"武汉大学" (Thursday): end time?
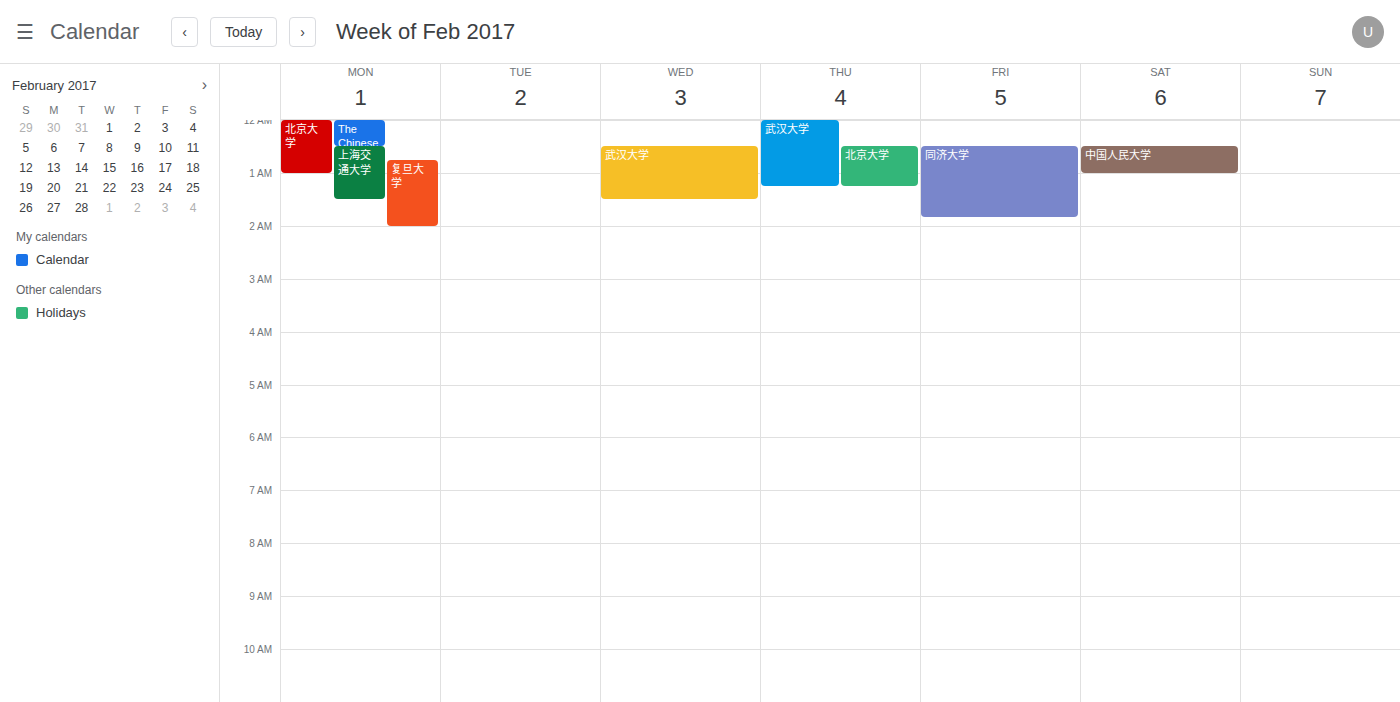
1:15 AM